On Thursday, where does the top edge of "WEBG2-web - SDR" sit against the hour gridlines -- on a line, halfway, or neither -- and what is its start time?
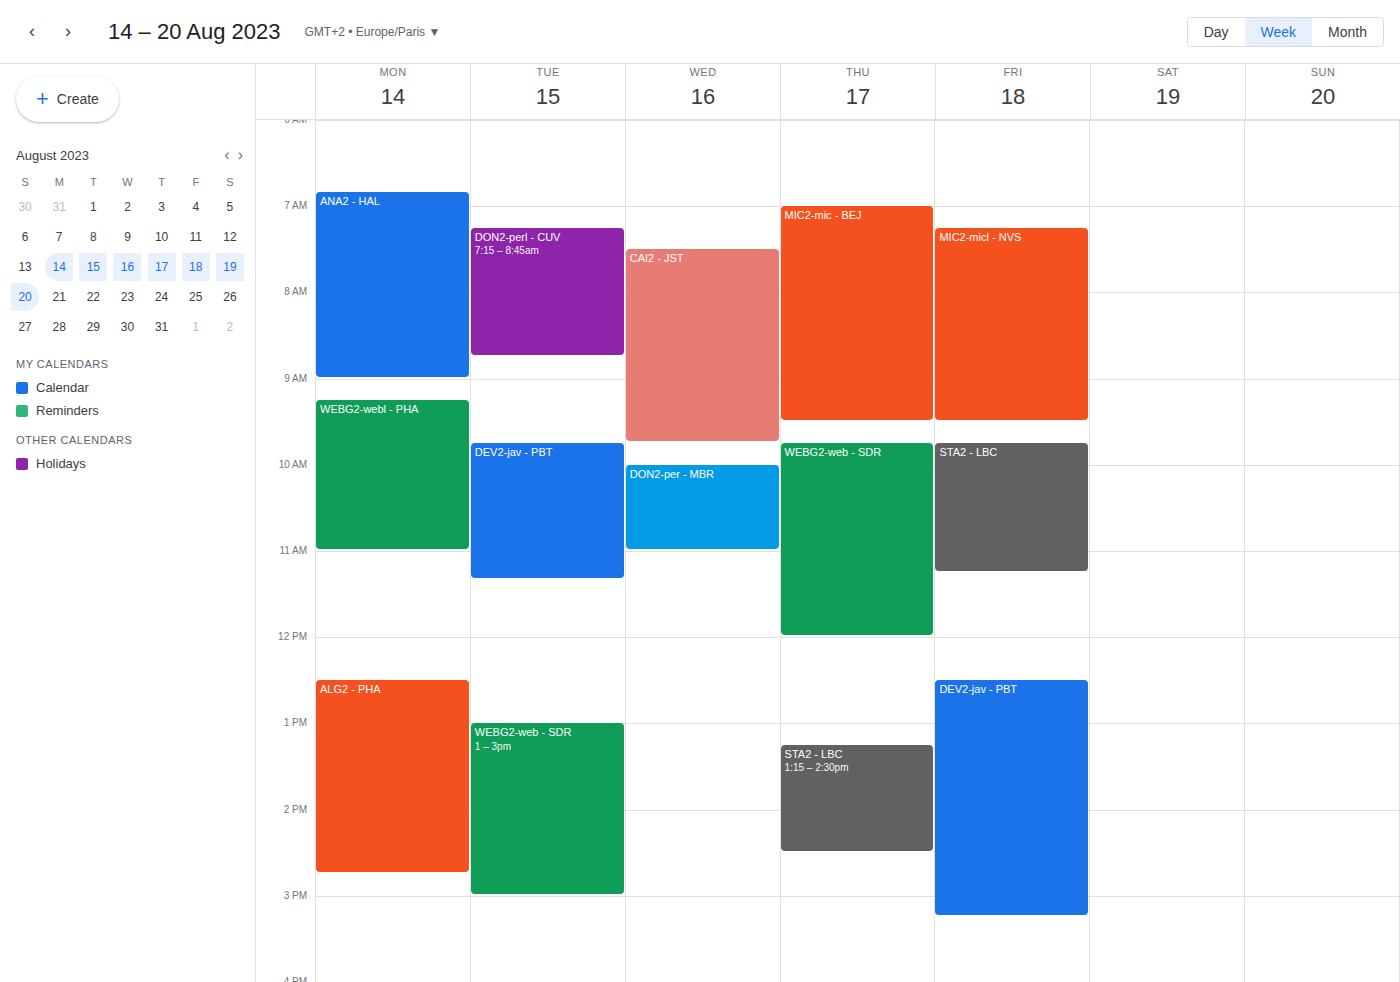
9:45 AM -- neither: three quarters of the way from the 9 AM line to the 10 AM line.